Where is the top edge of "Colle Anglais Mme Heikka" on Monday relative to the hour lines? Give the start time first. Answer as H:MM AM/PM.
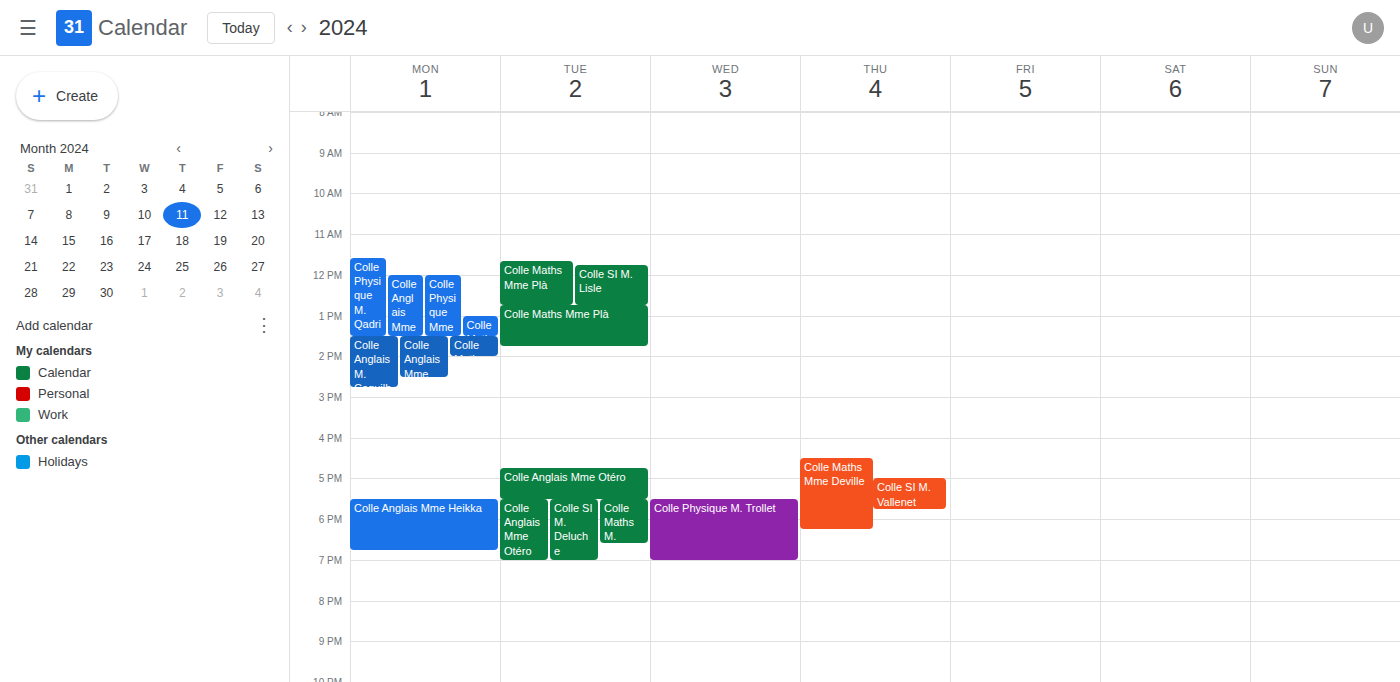
5:30 PM -- halfway between the 5 PM and 6 PM lines.